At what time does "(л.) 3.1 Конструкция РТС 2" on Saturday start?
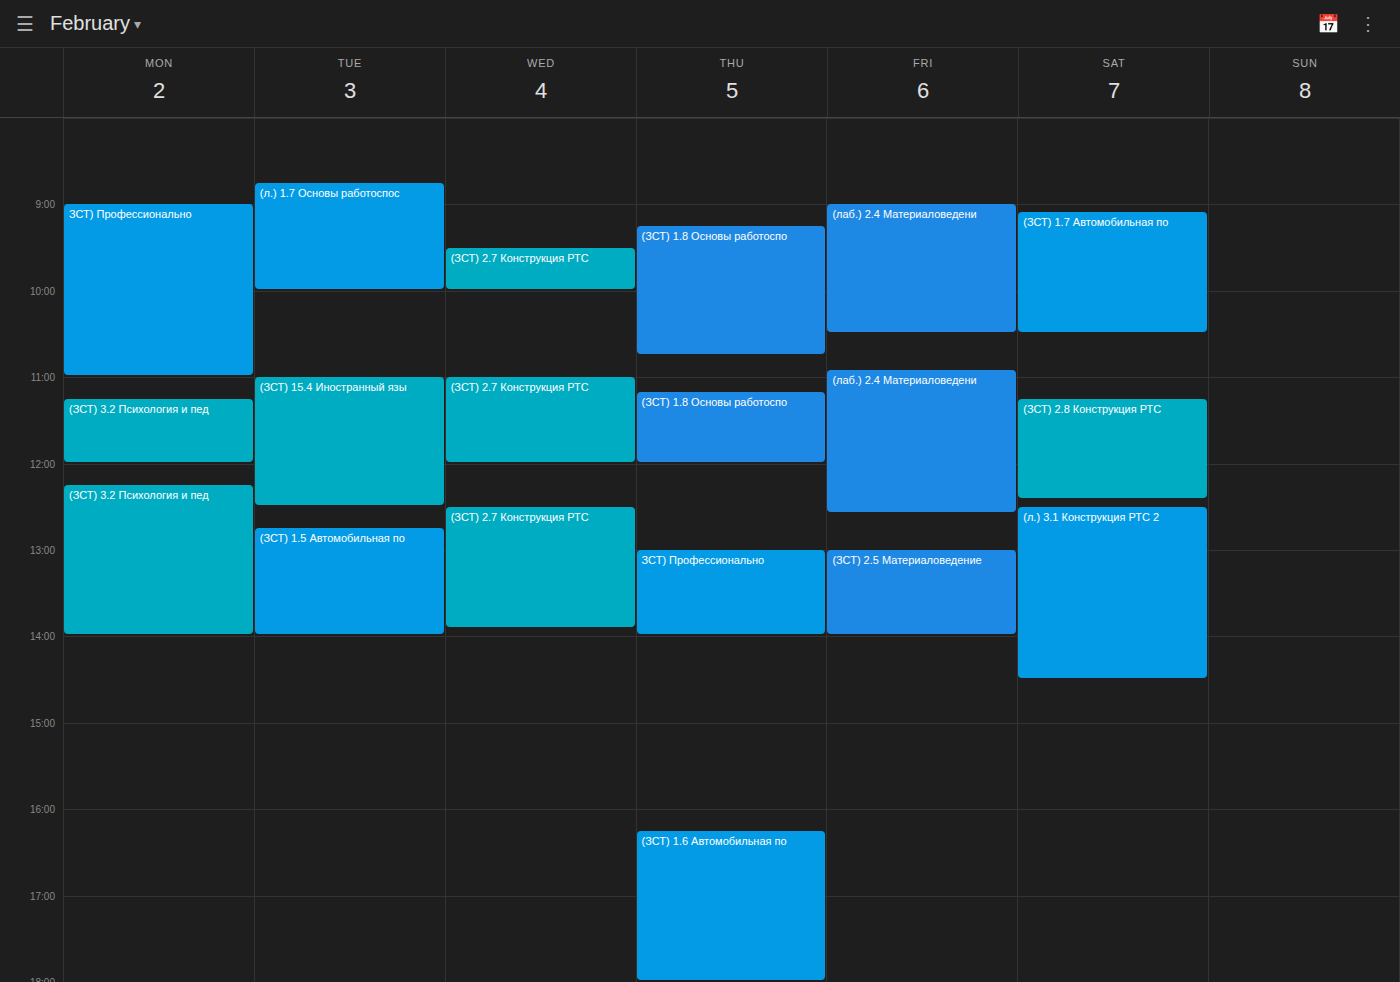
12:30 PM